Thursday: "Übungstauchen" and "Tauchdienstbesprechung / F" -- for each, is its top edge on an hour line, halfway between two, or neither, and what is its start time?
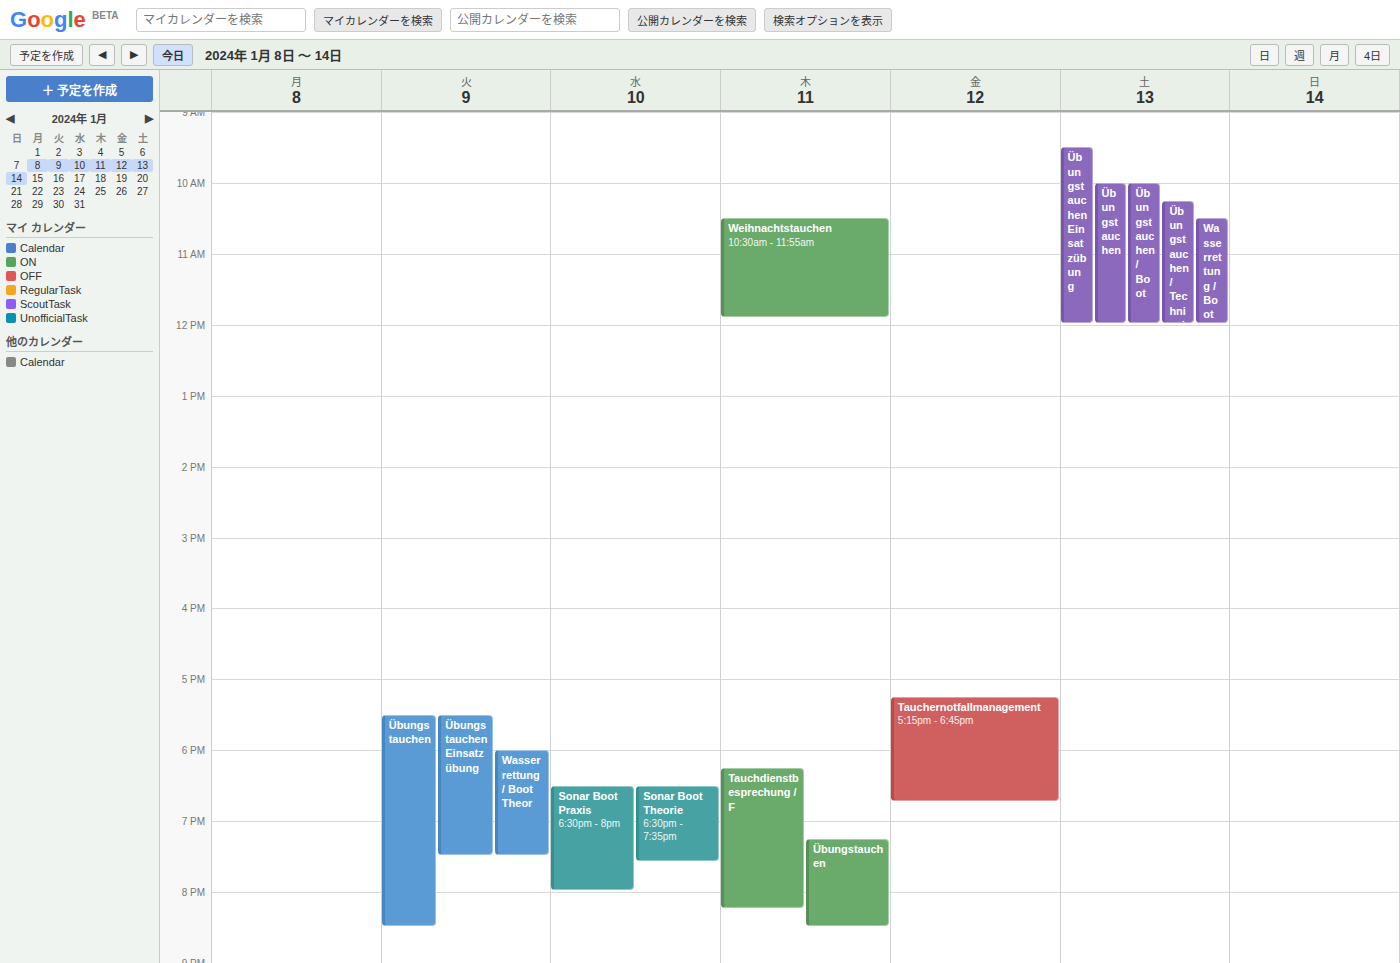
"Übungstauchen": 7:15 PM, neither: a quarter of the way from the 7 PM line to the 8 PM line. "Tauchdienstbesprechung / F": 6:15 PM, neither: a quarter of the way from the 6 PM line to the 7 PM line.